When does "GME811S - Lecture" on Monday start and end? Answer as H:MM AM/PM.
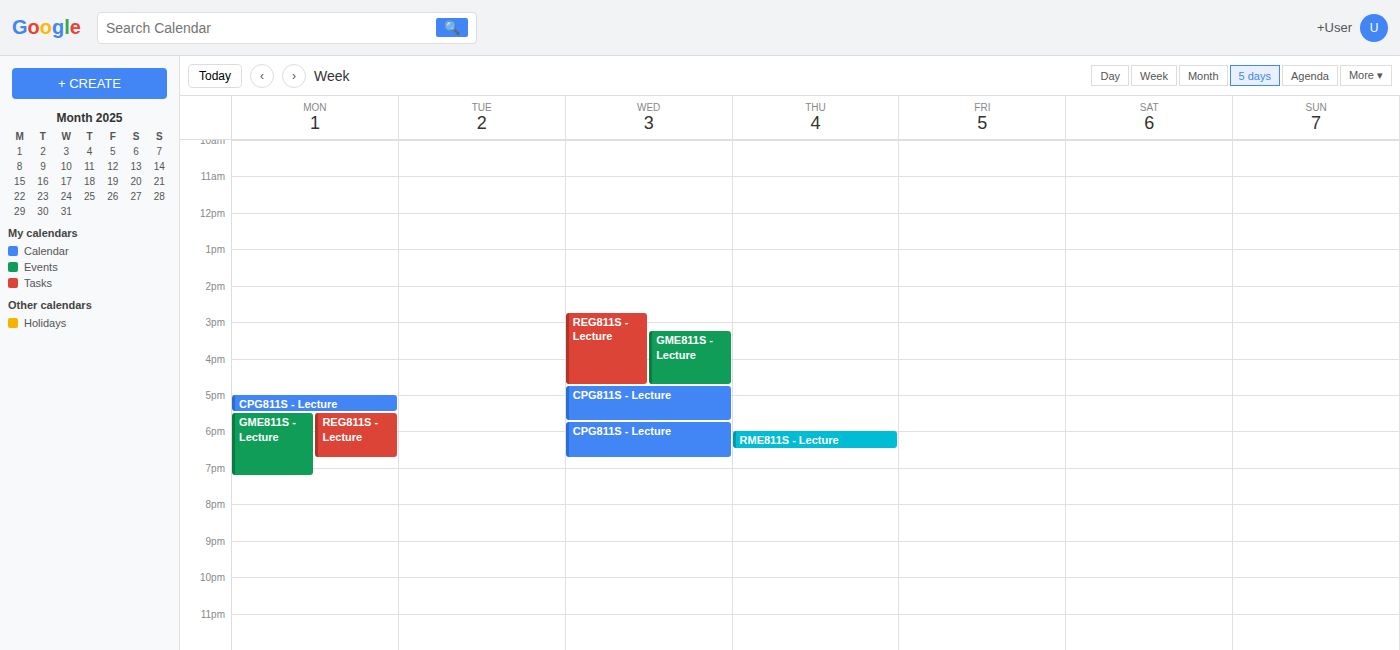
5:30 PM to 7:15 PM